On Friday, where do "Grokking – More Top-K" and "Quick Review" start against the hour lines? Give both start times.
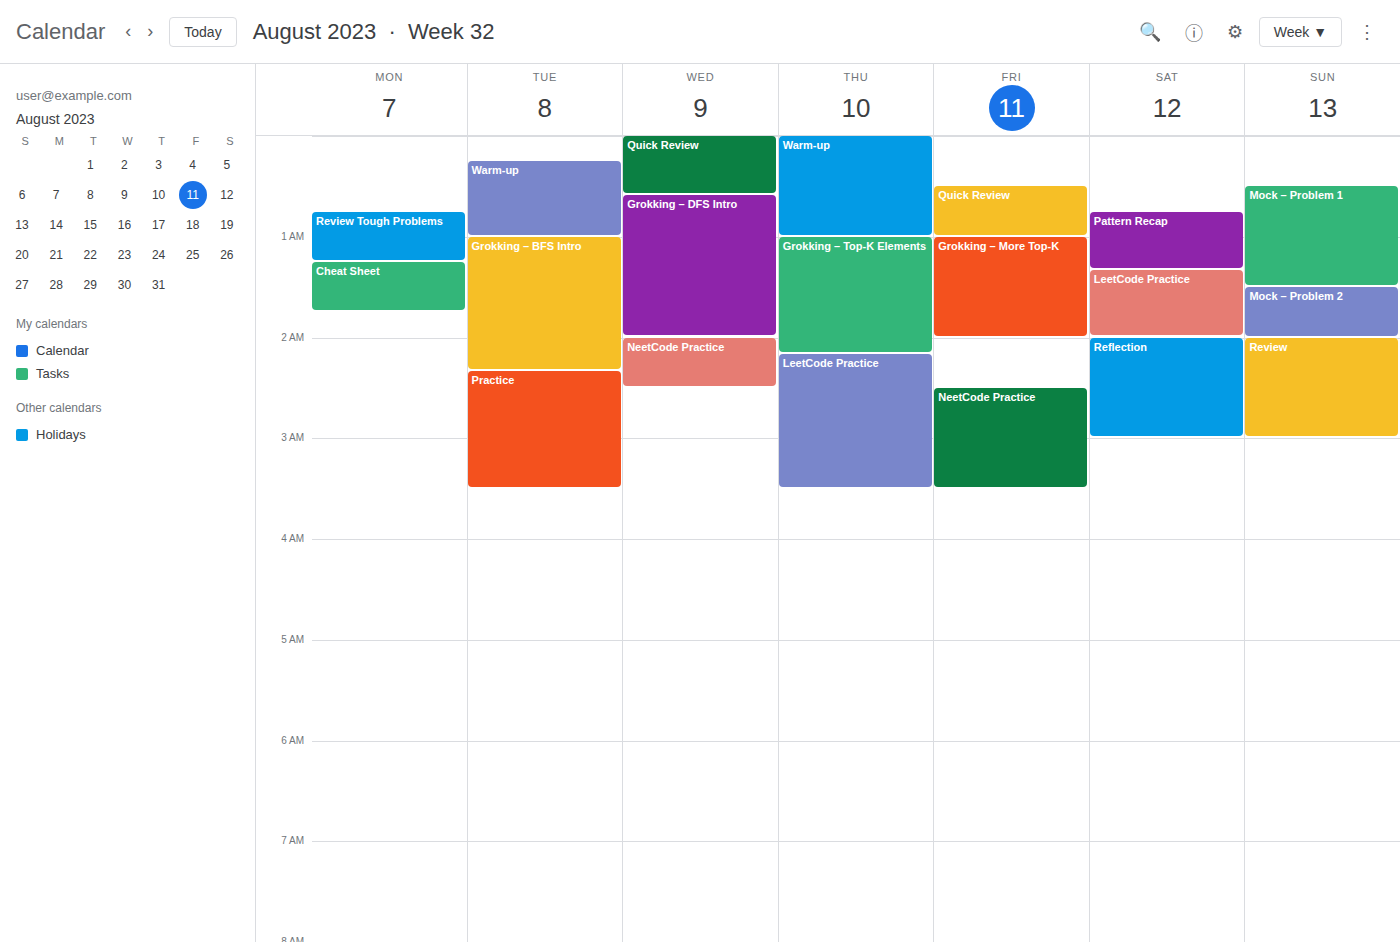
"Grokking – More Top-K": 1:00 AM, exactly on the 1 AM line. "Quick Review": 12:30 AM, halfway between the 12 AM and 1 AM lines.